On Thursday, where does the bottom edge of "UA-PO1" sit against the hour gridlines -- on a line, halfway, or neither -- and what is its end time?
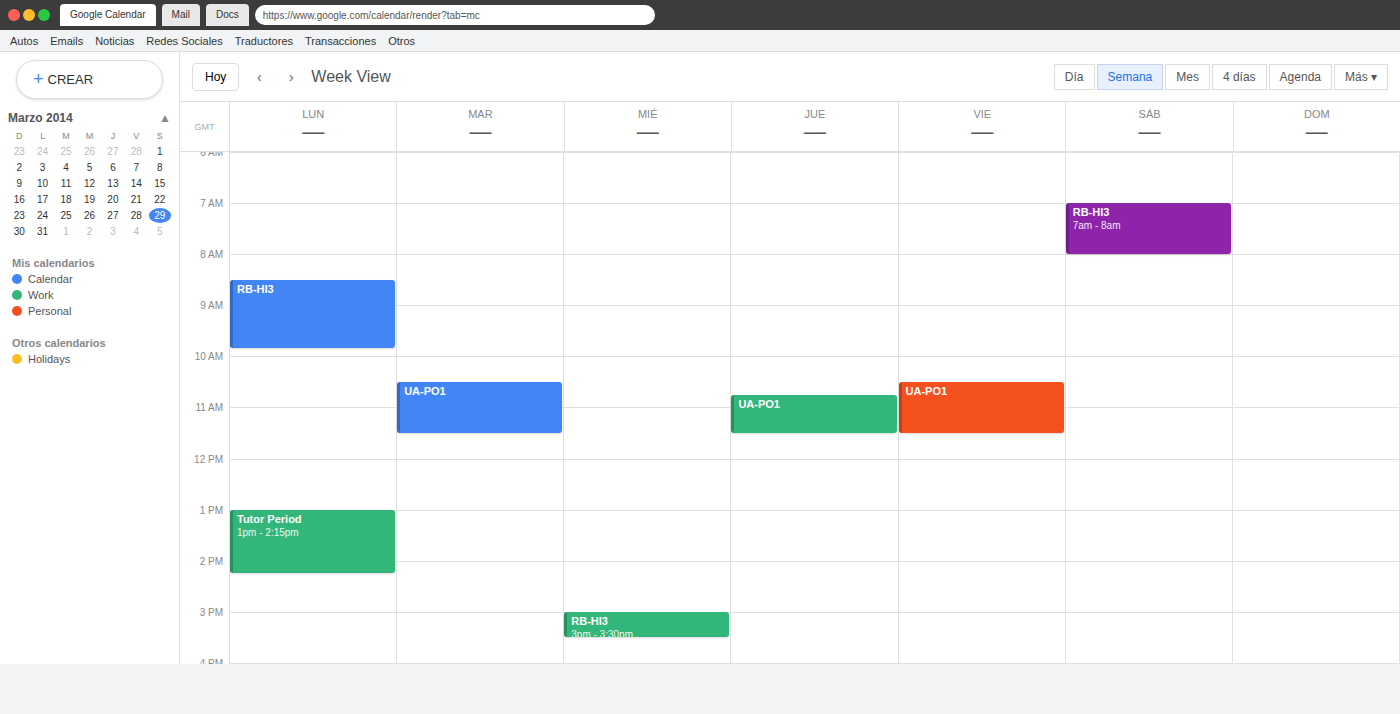
11:30 AM -- halfway between the 11 AM and 12 PM lines.